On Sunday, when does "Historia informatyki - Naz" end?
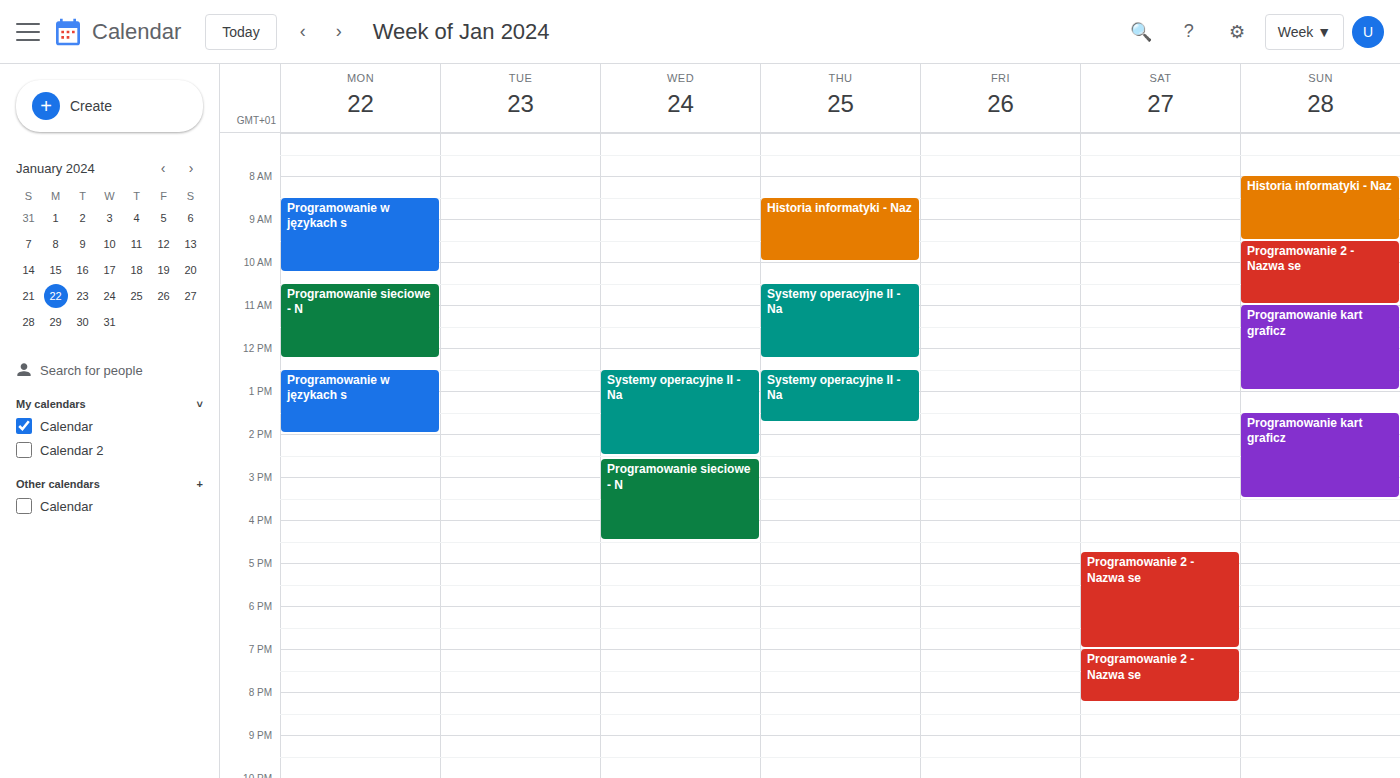
9:30 AM